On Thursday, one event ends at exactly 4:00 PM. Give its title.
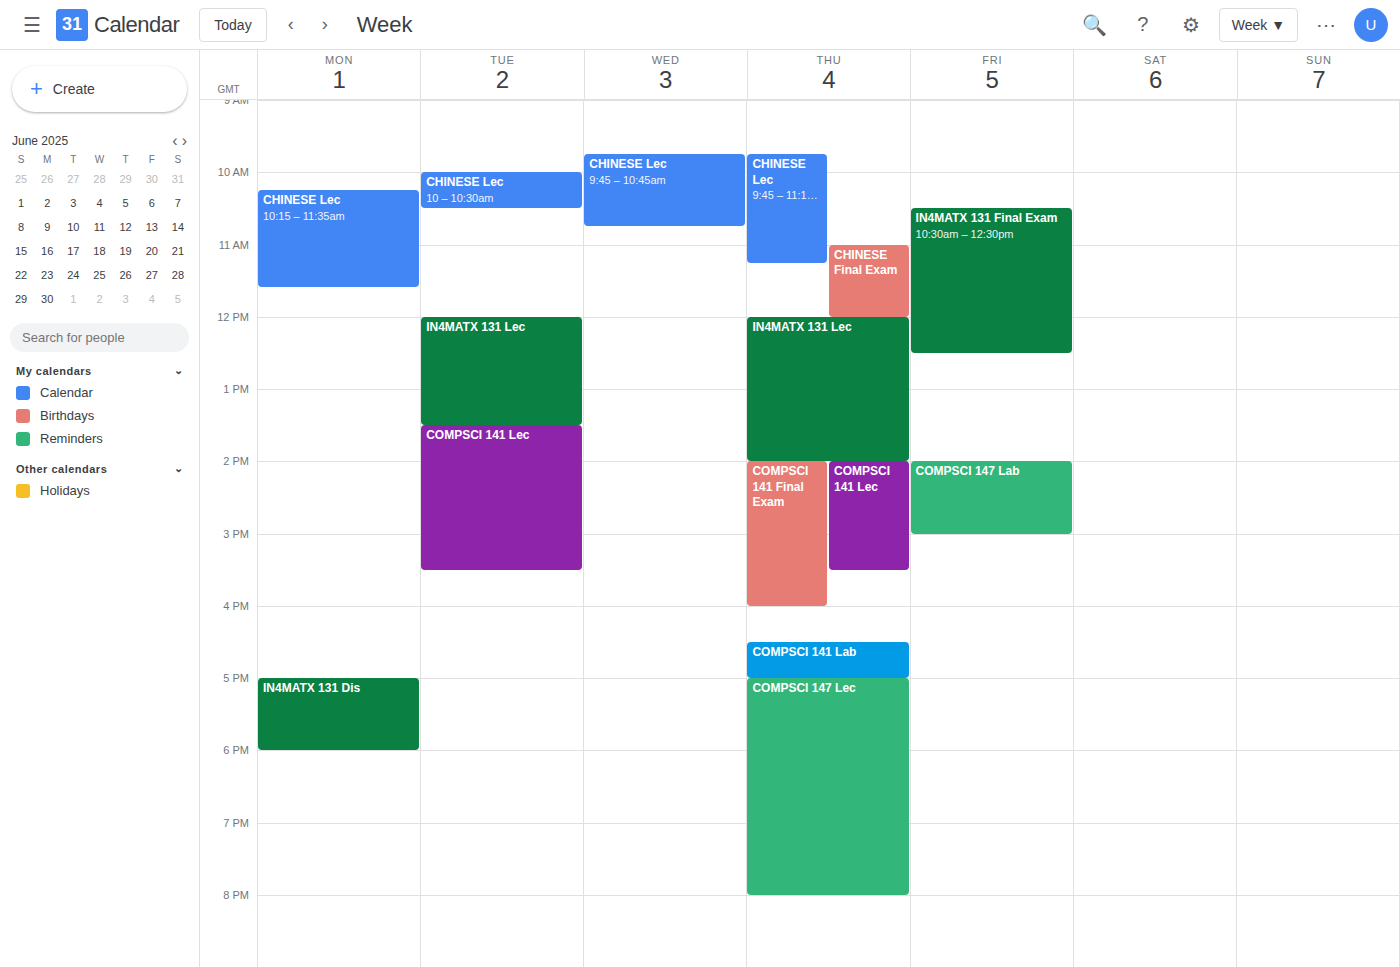
"COMPSCI 141 Final Exam"